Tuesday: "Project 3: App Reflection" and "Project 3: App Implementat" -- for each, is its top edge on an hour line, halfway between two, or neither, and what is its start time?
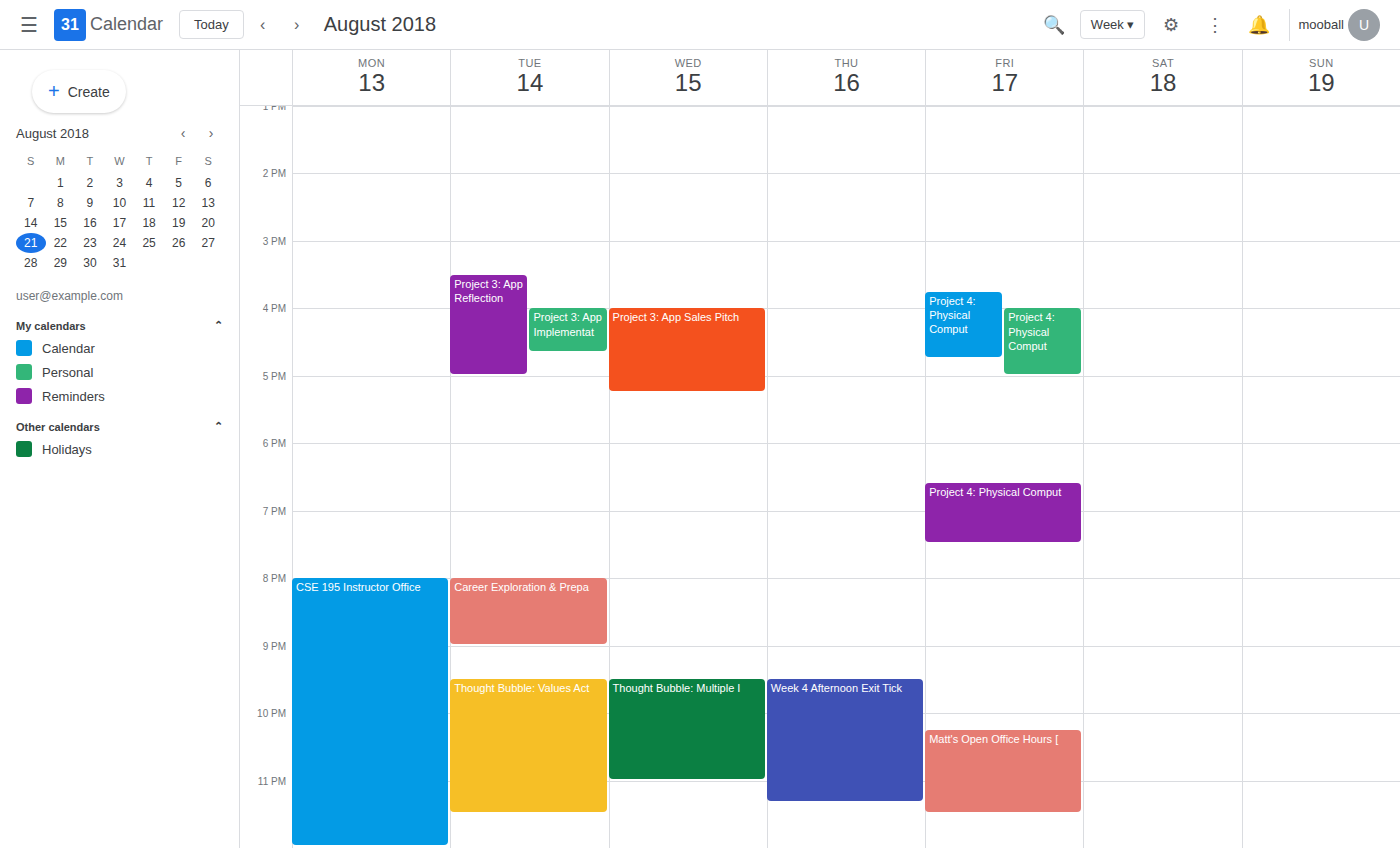
"Project 3: App Reflection": 3:30 PM, halfway between the 3 PM and 4 PM lines. "Project 3: App Implementat": 4:00 PM, exactly on the 4 PM line.